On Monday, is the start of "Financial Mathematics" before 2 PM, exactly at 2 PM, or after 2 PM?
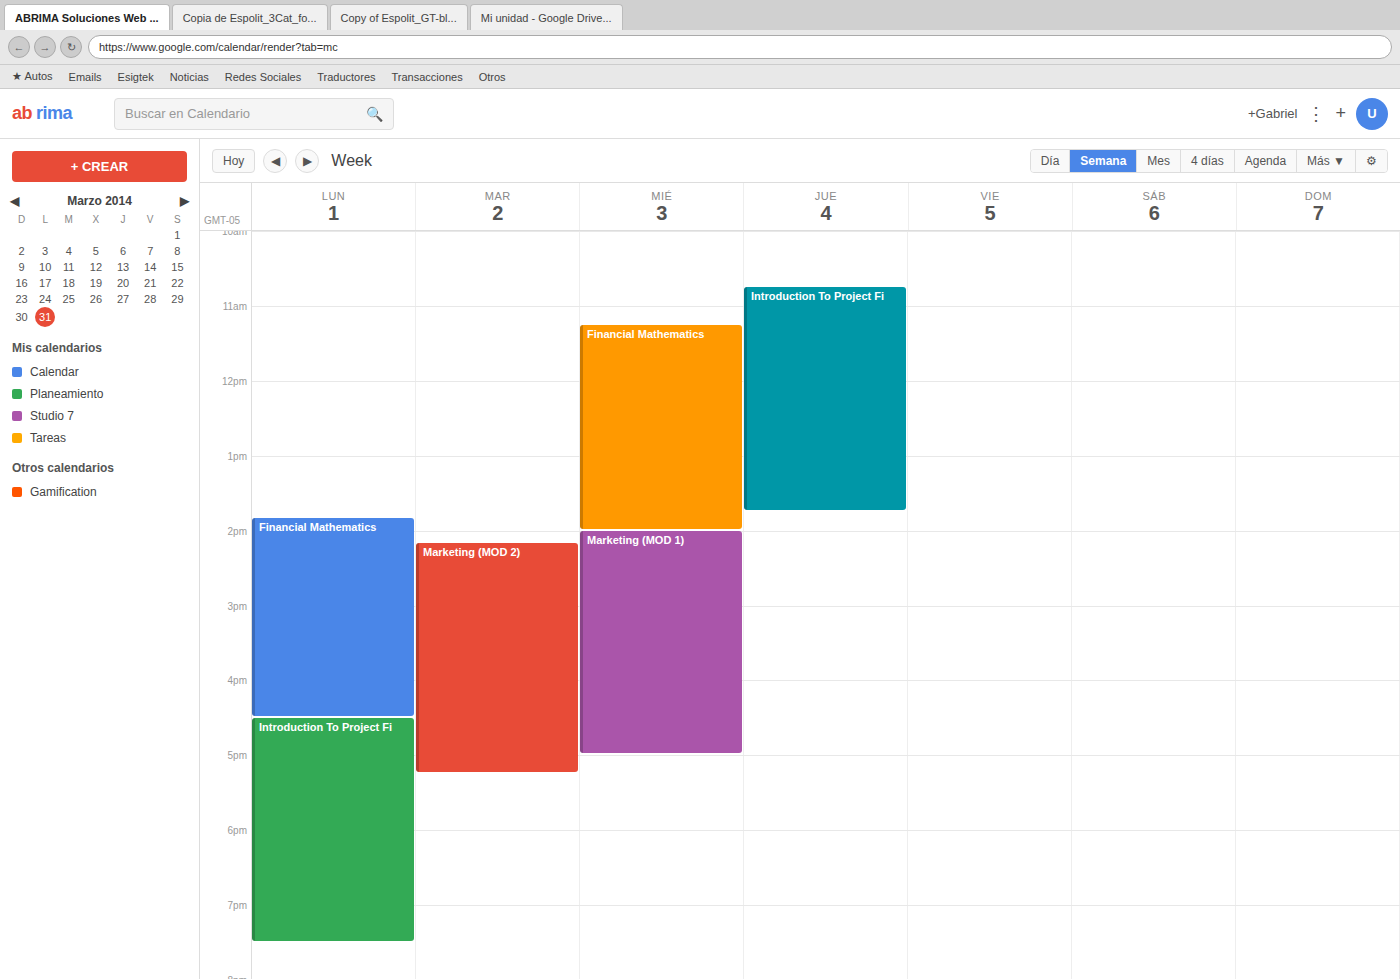
1:50 PM -- before 2 PM, 10 minutes above the 2 PM line.